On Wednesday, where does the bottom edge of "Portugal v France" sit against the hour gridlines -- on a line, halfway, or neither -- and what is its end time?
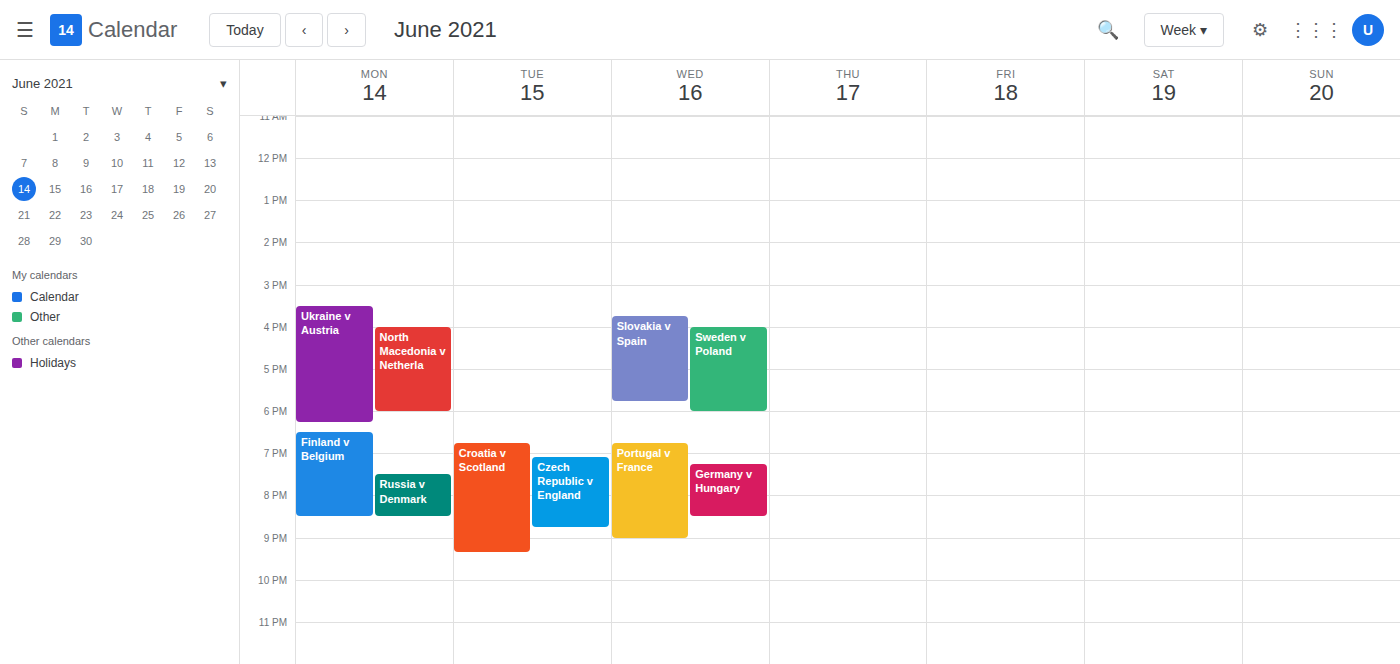
9:00 PM -- exactly on the 9 PM line.